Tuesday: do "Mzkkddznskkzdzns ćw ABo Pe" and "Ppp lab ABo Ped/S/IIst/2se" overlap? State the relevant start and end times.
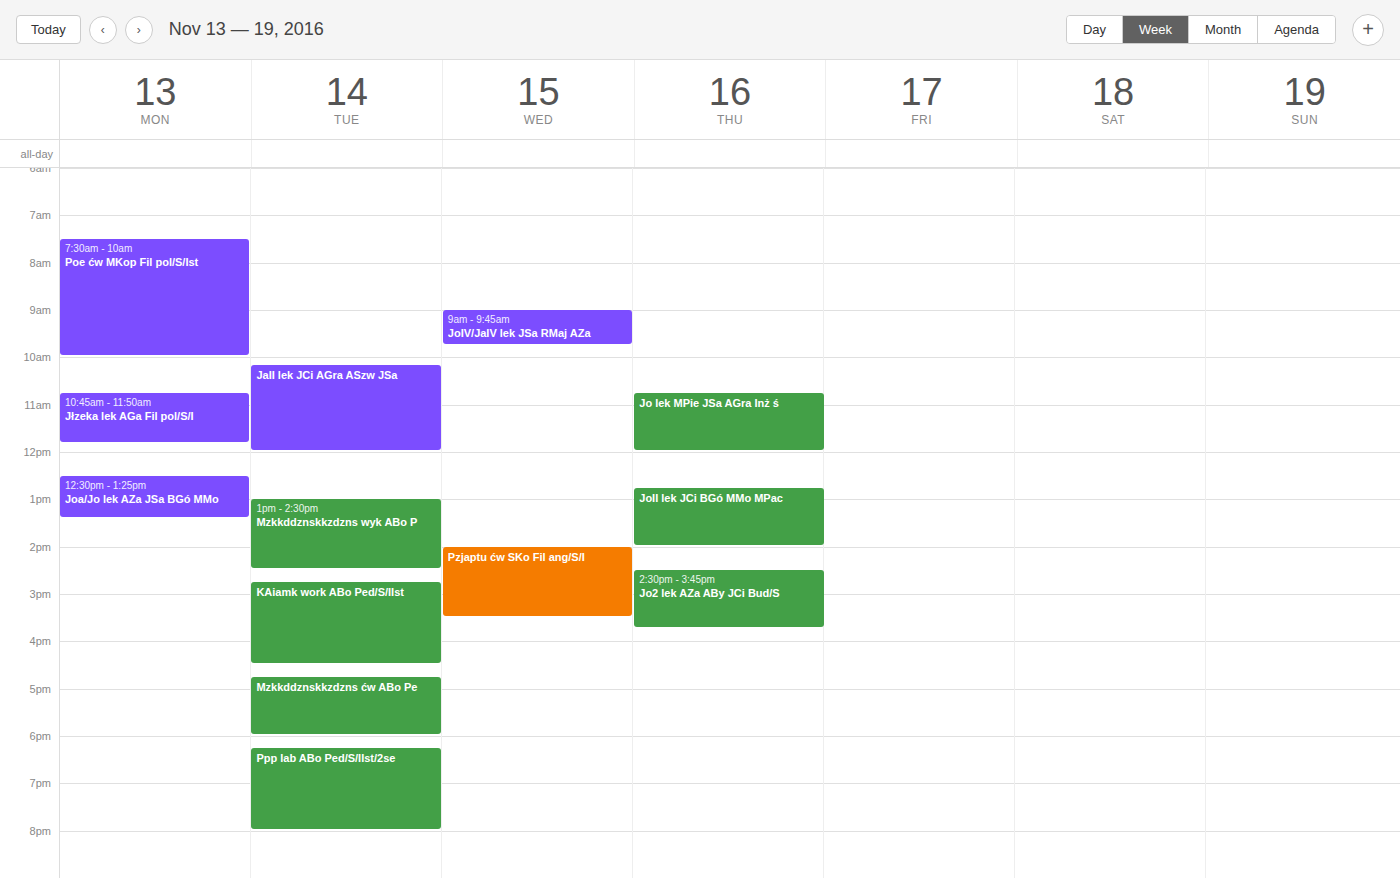
"Mzkkddznskkzdzns ćw ABo Pe" ends at 6:00 PM and "Ppp lab ABo Ped/S/IIst/2se" starts at 6:15 PM -- no overlap.